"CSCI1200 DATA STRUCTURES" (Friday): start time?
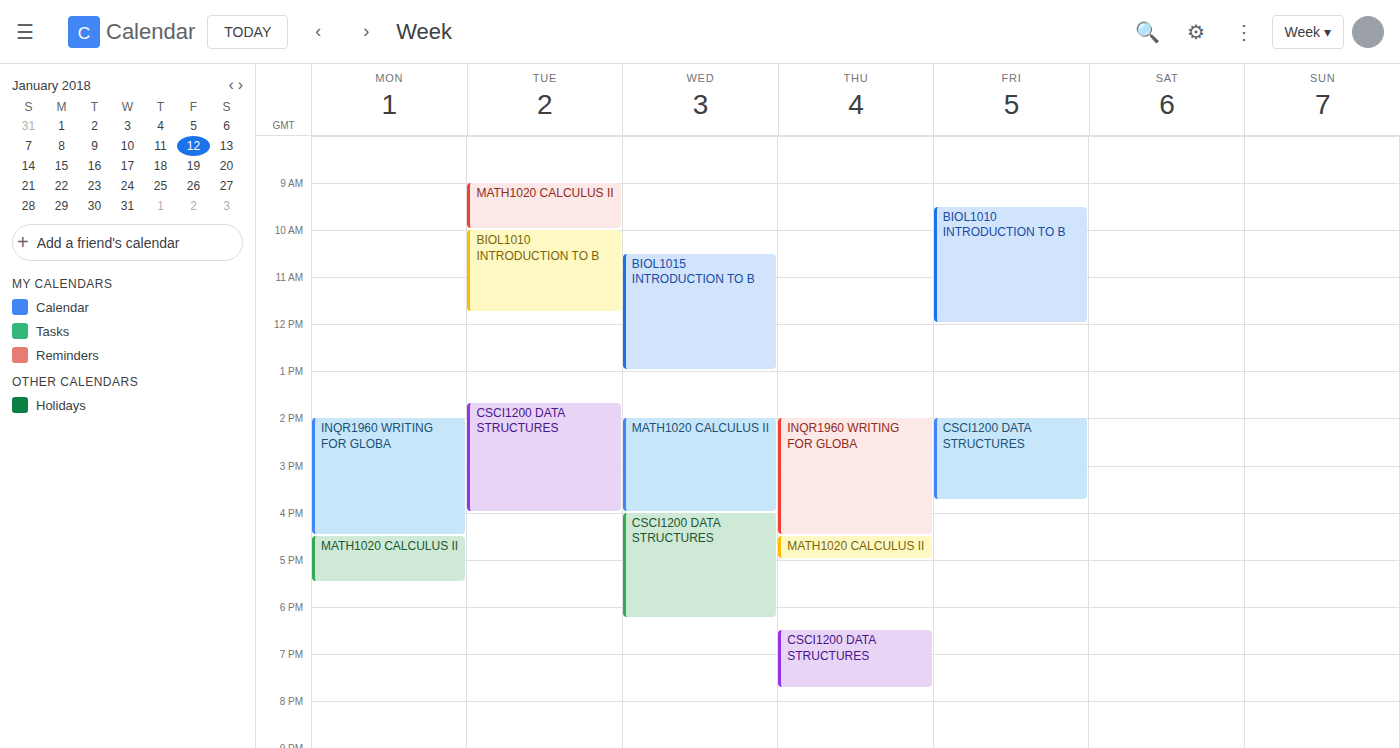
2:00 PM